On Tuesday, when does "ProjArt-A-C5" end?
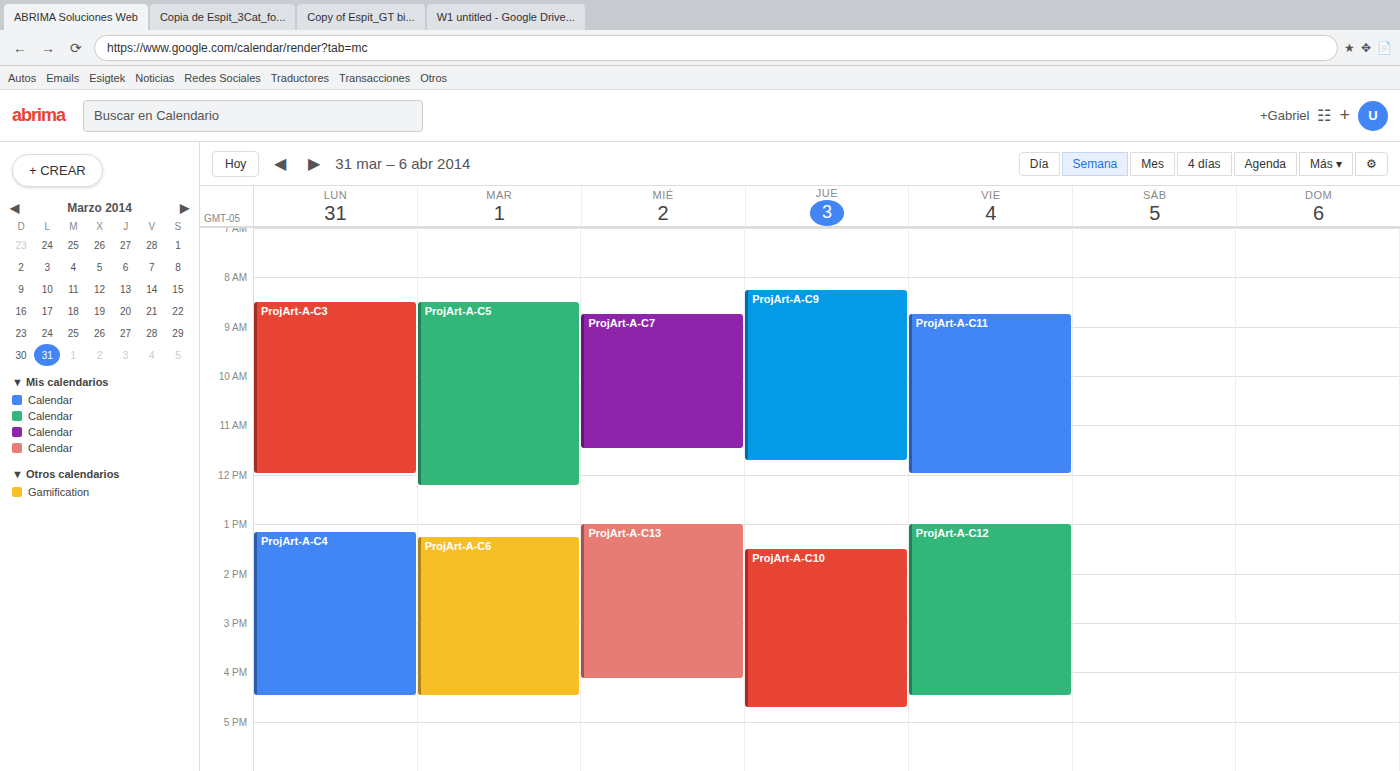
12:15 PM